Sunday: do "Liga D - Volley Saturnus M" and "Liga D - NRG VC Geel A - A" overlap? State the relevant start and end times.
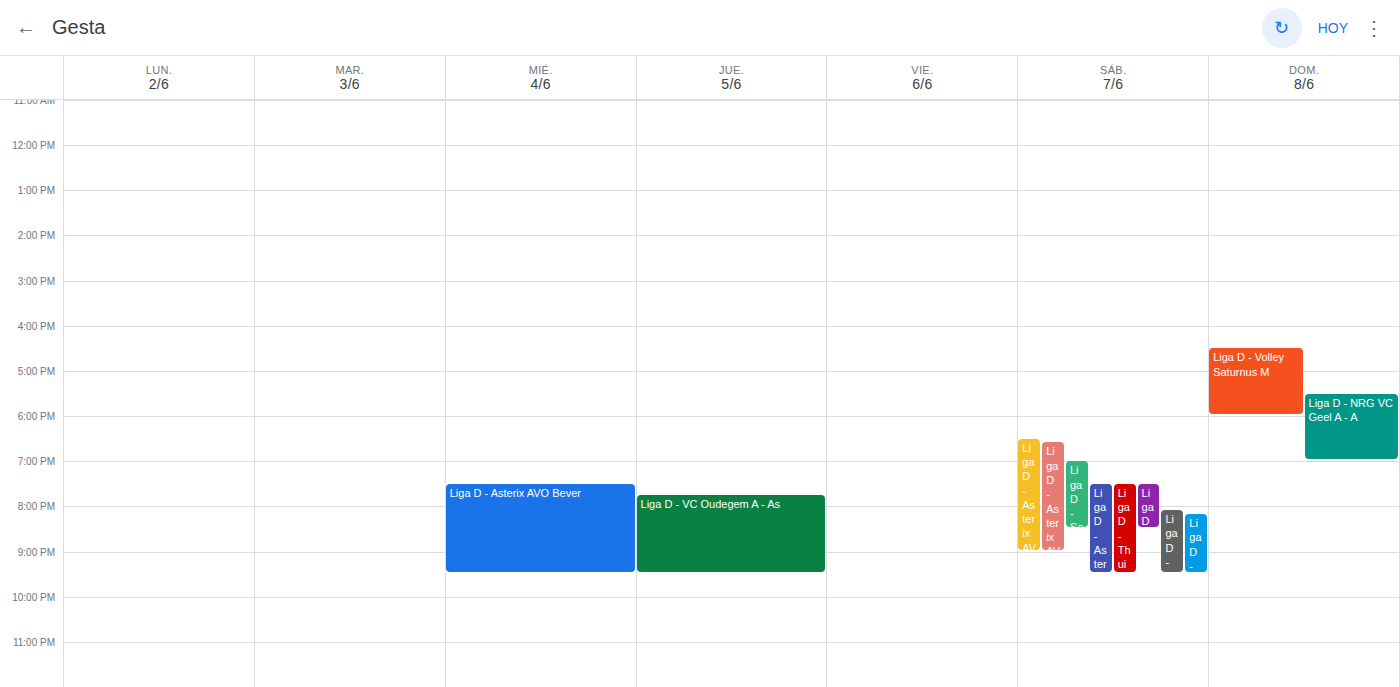
"Liga D - NRG VC Geel A - A" starts at 5:30 PM, before "Liga D - Volley Saturnus M" ends at 6:00 PM -- they overlap.